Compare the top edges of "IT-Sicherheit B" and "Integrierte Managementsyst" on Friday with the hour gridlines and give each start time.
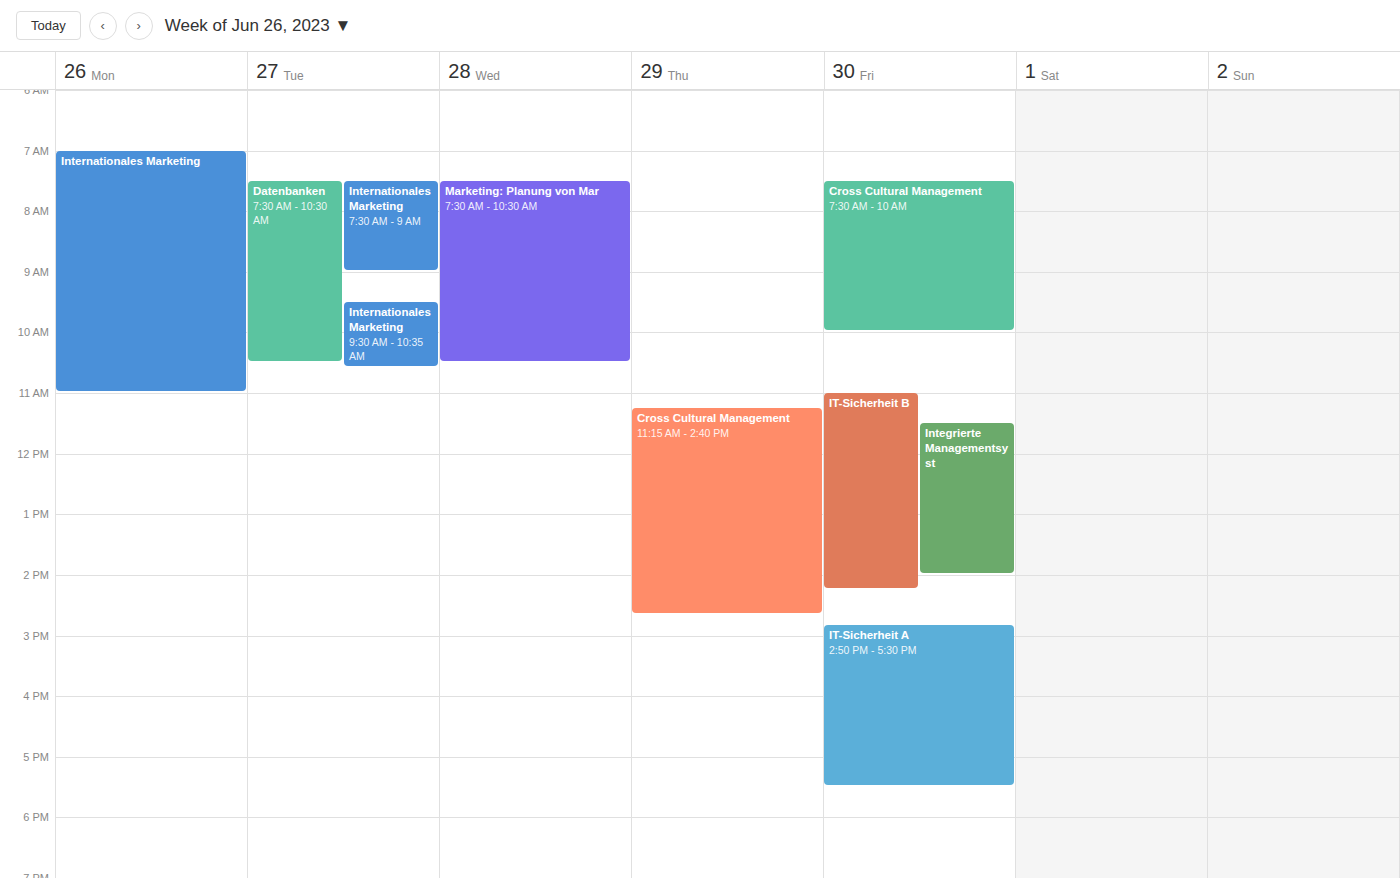
"IT-Sicherheit B": 11:00, exactly on the 11:00 line. "Integrierte Managementsyst": 11:30, halfway between the 11:00 and 12:00 lines.